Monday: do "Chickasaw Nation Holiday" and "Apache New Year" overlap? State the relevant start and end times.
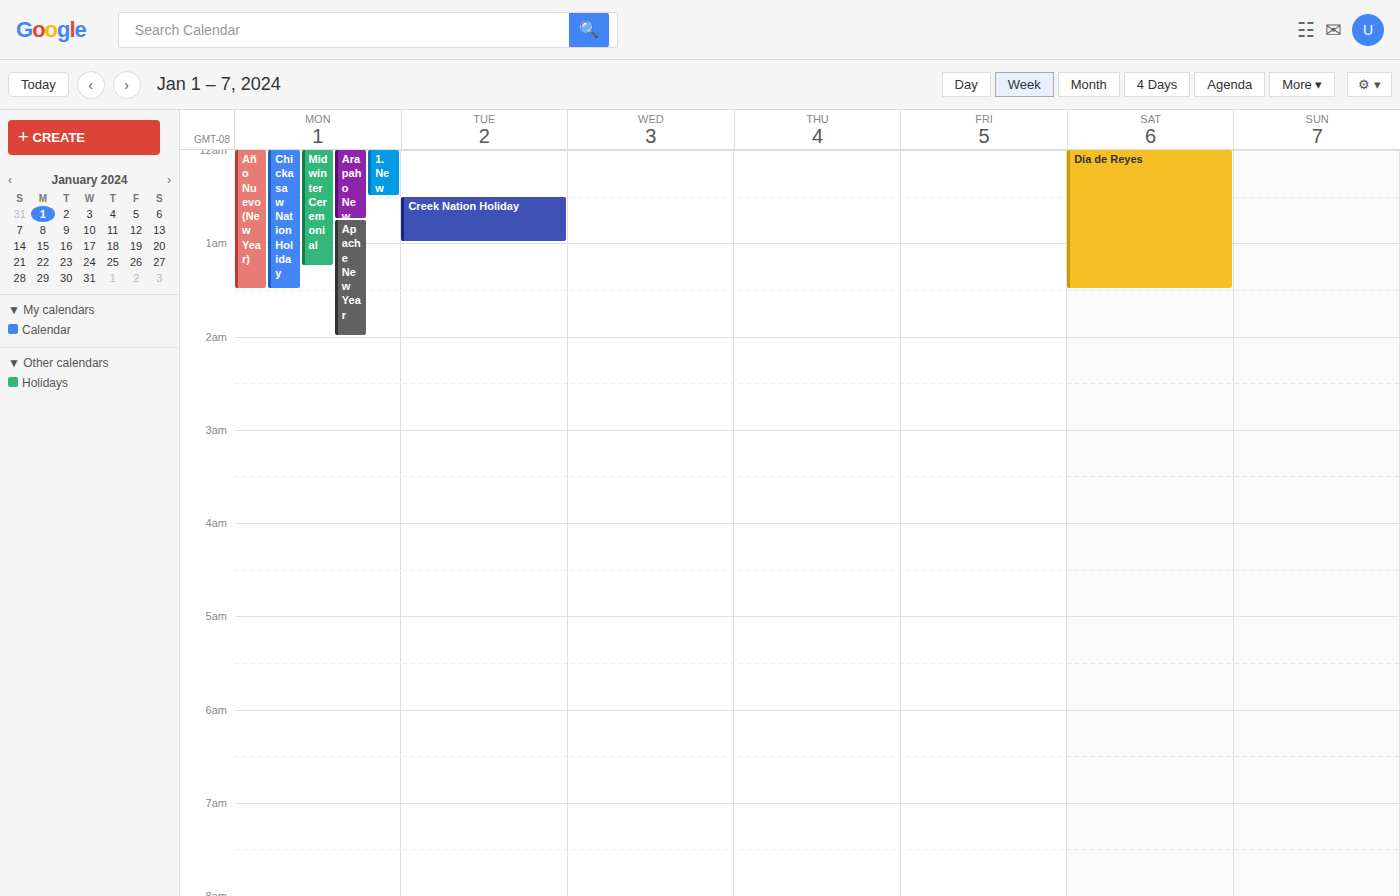
"Apache New Year" starts at 12:45 AM, before "Chickasaw Nation Holiday" ends at 1:30 AM -- they overlap.